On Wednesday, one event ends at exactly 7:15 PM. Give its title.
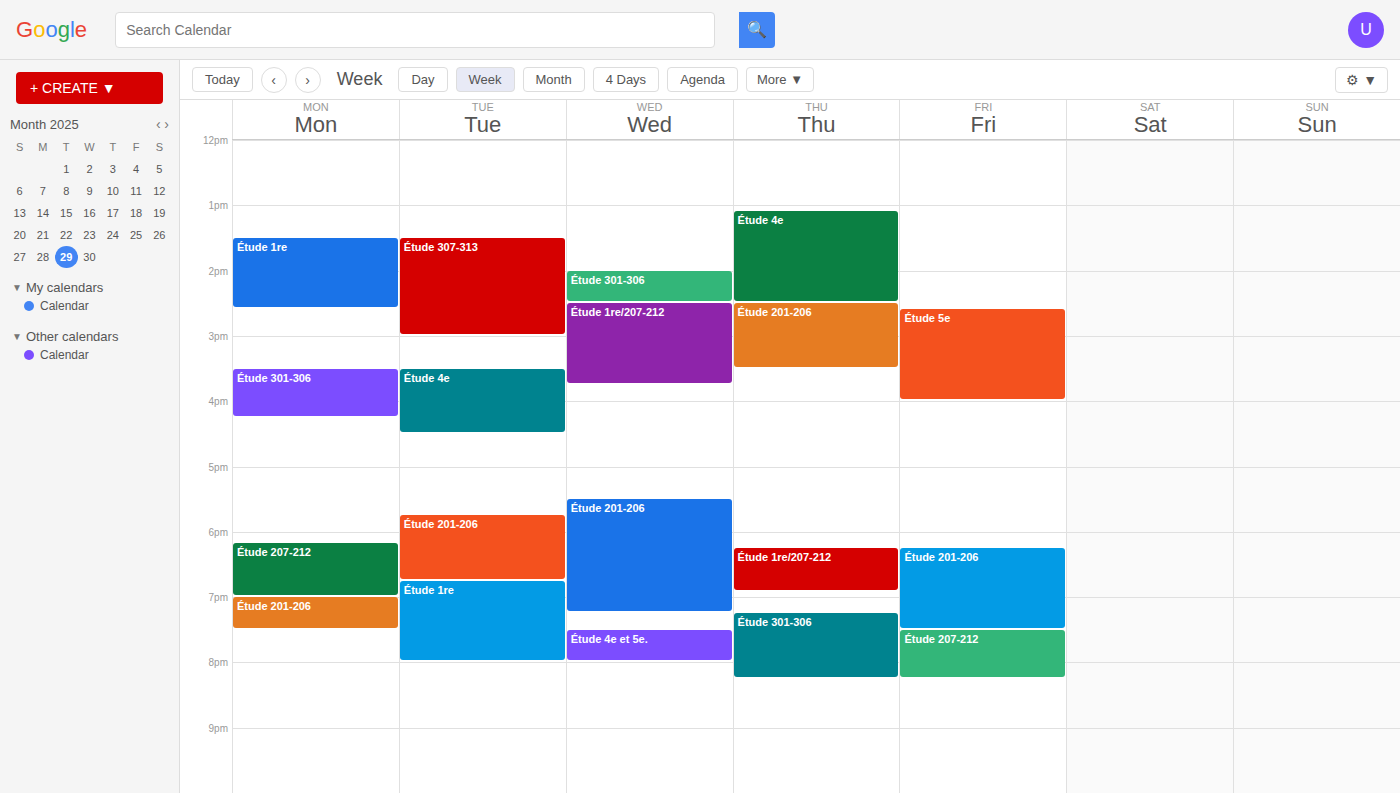
"Étude 201-206"